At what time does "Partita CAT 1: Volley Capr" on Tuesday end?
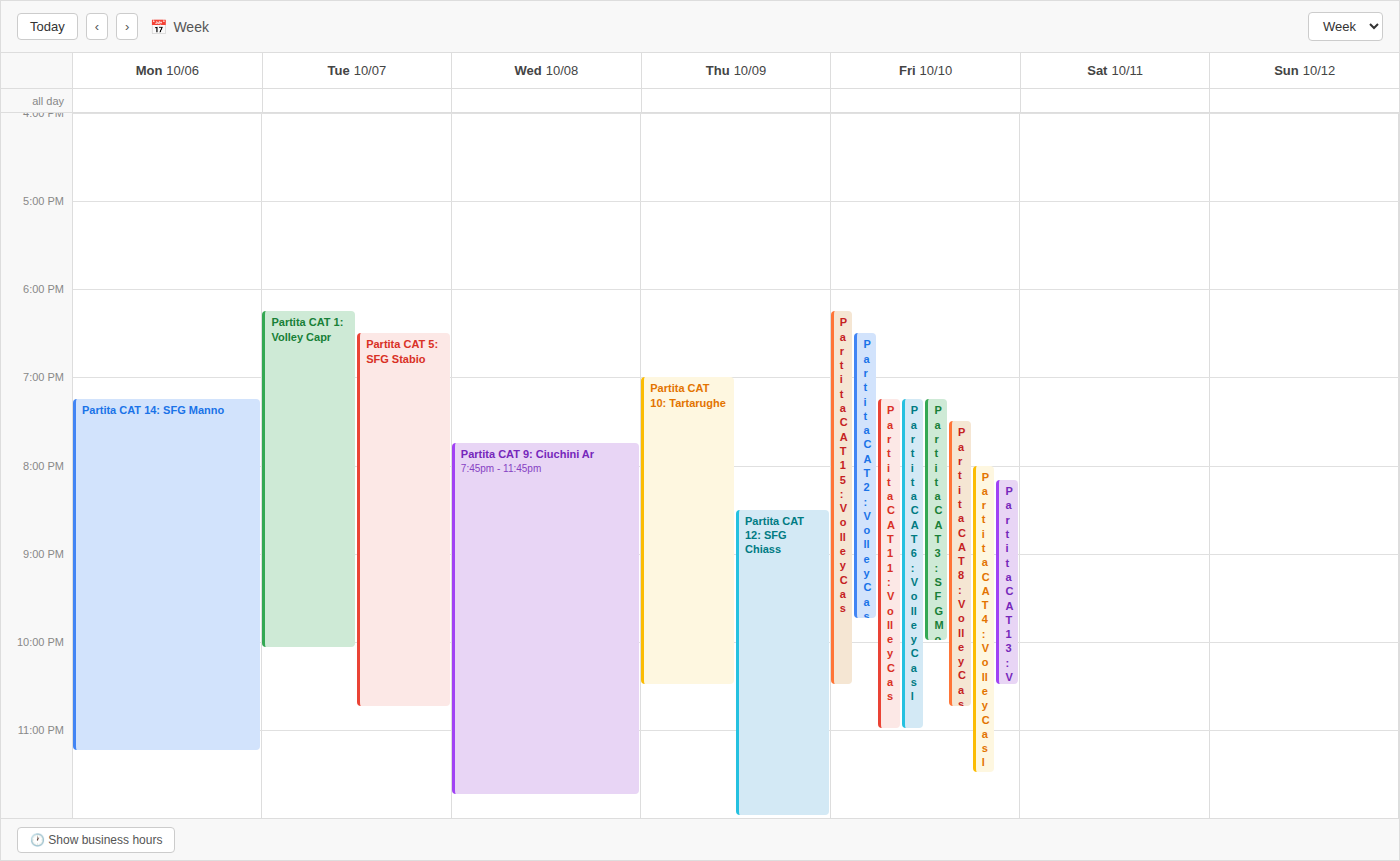
10:05 PM